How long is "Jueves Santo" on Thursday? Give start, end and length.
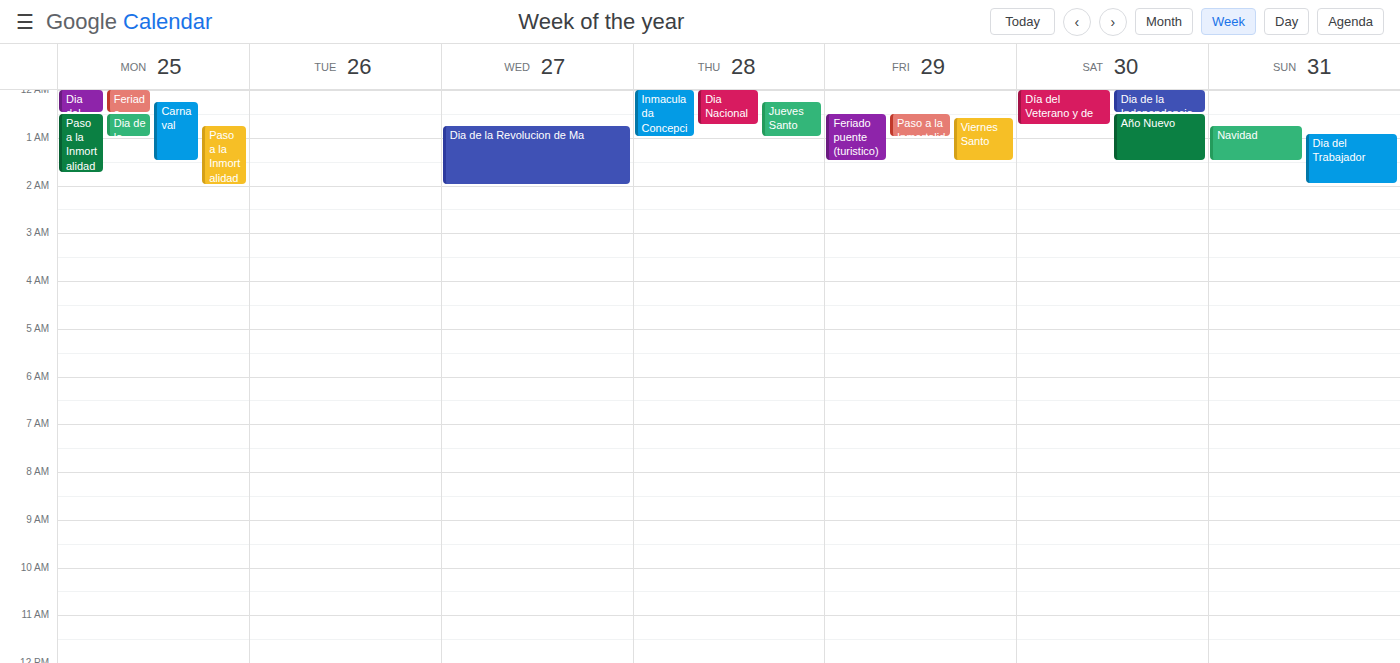
12:15 AM to 1:00 AM, 45 minutes